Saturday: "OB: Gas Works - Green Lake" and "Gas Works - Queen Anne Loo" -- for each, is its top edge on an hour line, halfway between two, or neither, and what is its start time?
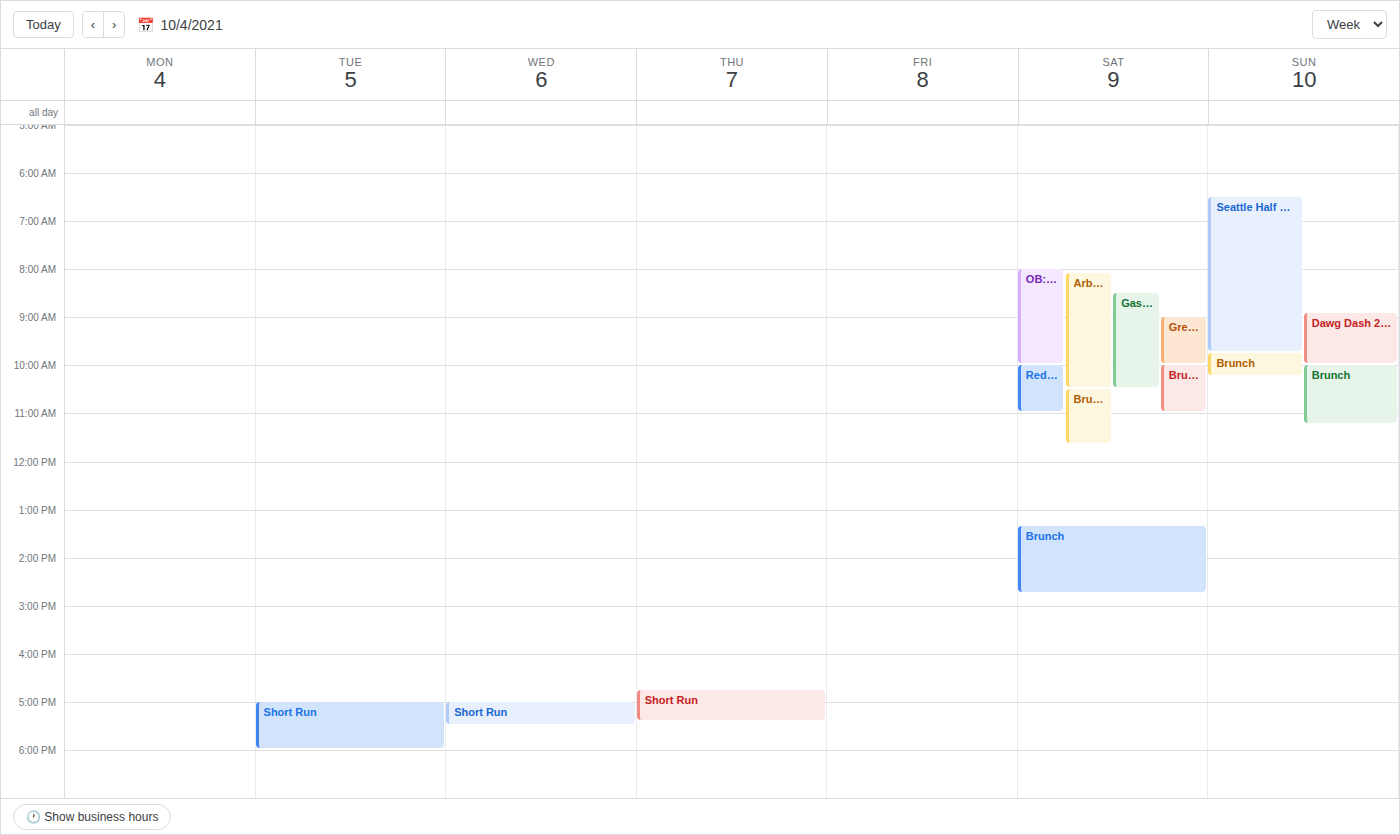
"OB: Gas Works - Green Lake": 8:00 AM, exactly on the 8 AM line. "Gas Works - Queen Anne Loo": 8:30 AM, halfway between the 8 AM and 9 AM lines.